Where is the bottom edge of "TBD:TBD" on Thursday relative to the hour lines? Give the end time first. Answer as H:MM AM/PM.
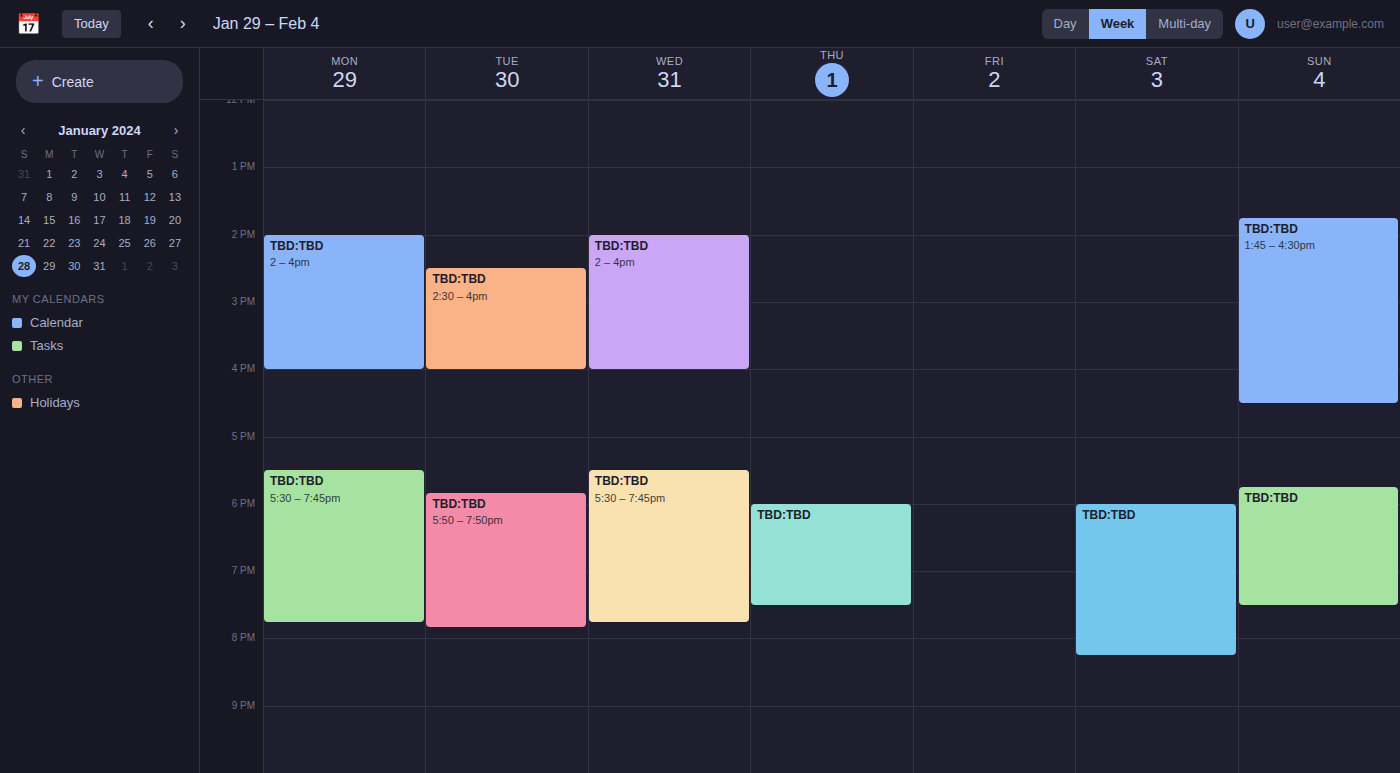
7:30 PM -- halfway between the 7 PM and 8 PM lines.